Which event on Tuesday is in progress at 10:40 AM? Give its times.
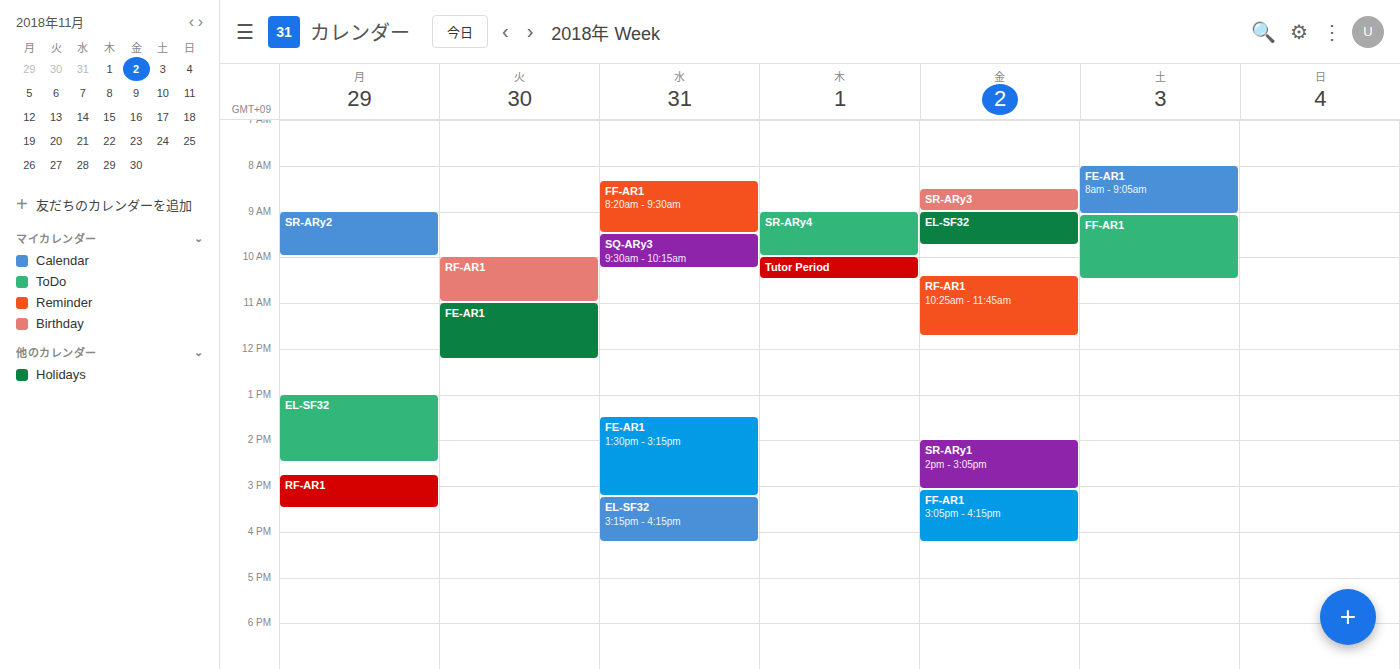
"RF-AR1", 10:00 AM to 11:00 AM